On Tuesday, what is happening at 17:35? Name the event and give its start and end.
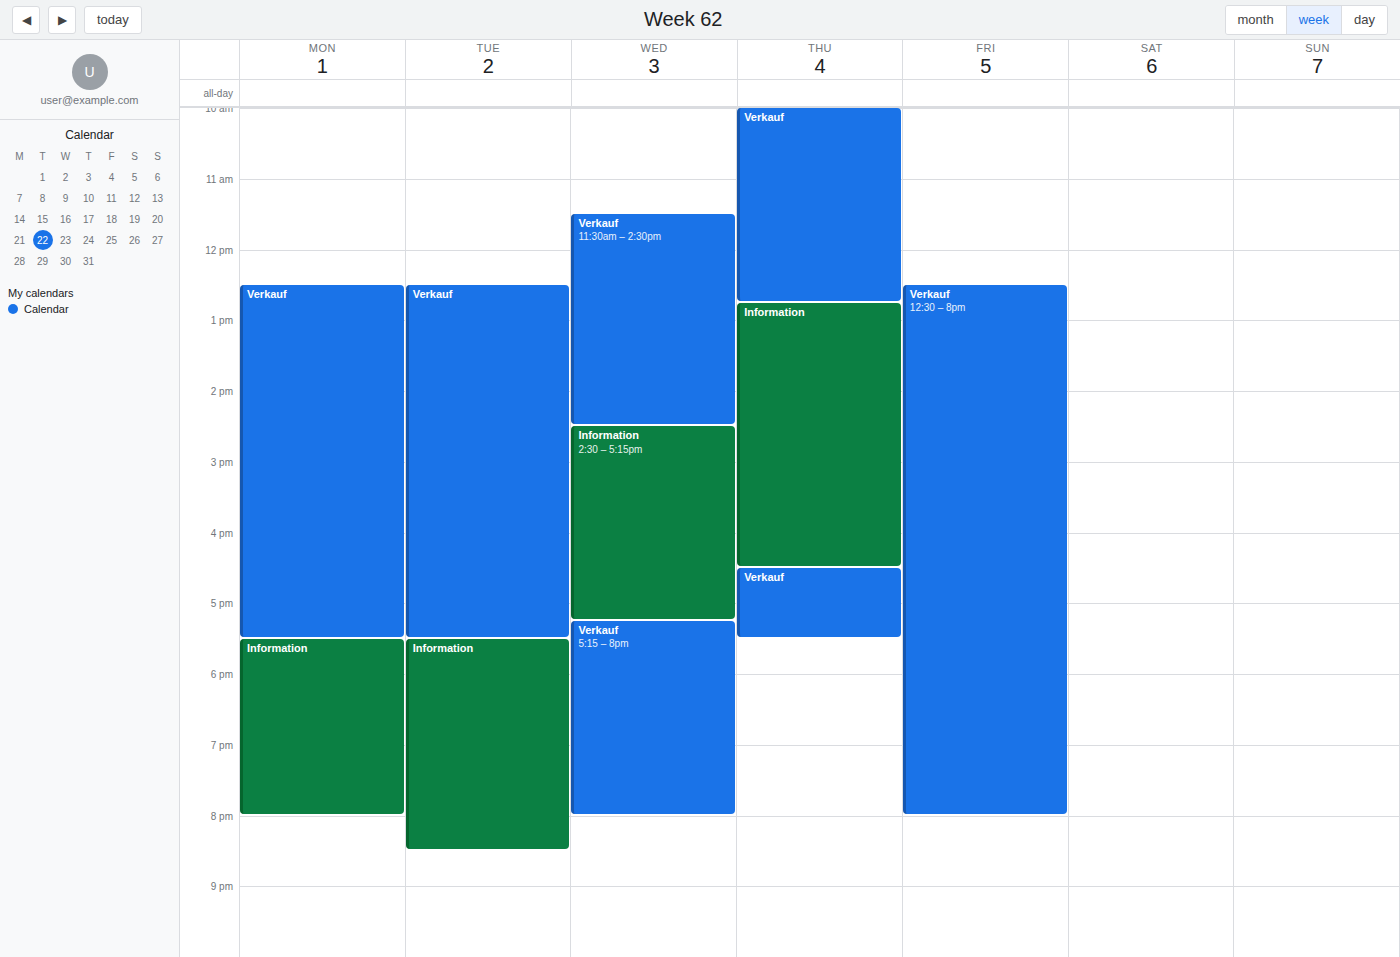
"Information", 17:30 to 20:30